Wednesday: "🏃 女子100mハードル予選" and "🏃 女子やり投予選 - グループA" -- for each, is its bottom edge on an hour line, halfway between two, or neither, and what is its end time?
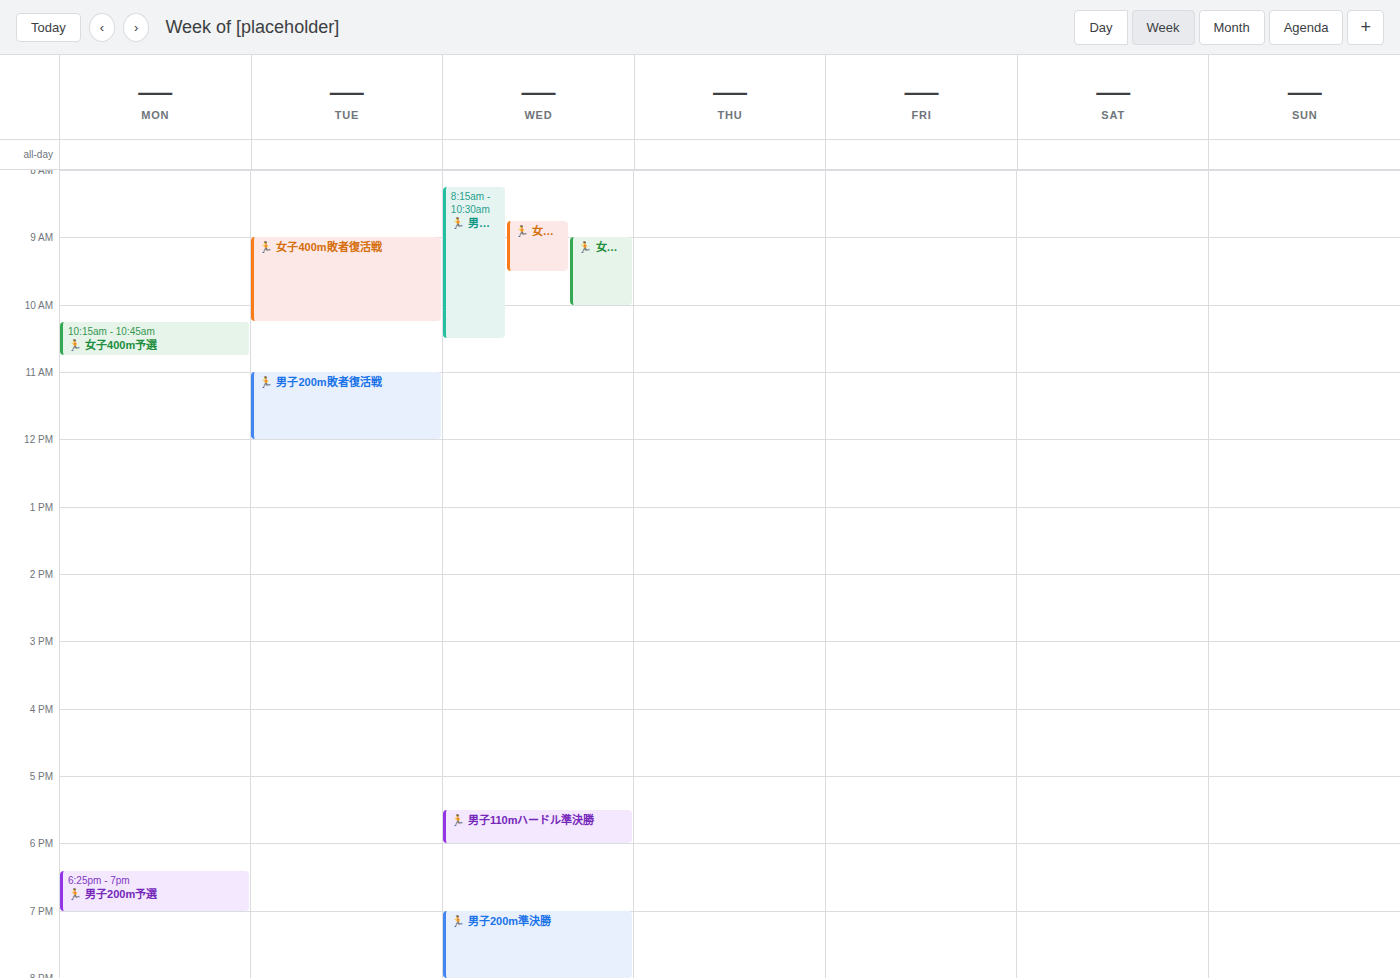
"🏃 女子100mハードル予選": 9:30 AM, halfway between the 9 AM and 10 AM lines. "🏃 女子やり投予選 - グループA": 10:00 AM, exactly on the 10 AM line.